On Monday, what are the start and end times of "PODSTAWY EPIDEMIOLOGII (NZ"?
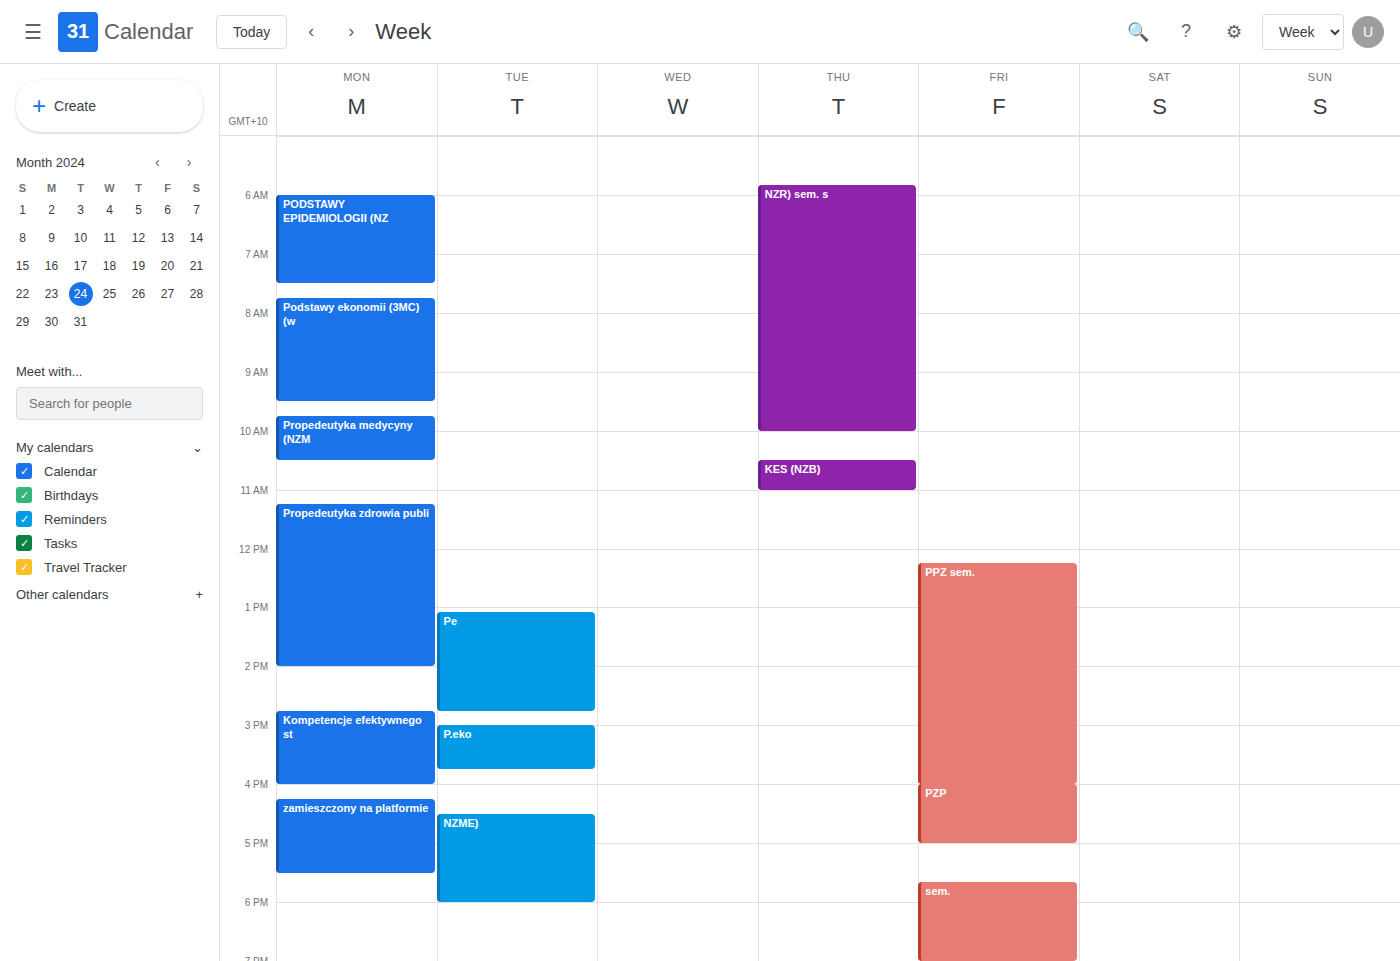
6:00 AM to 7:30 AM